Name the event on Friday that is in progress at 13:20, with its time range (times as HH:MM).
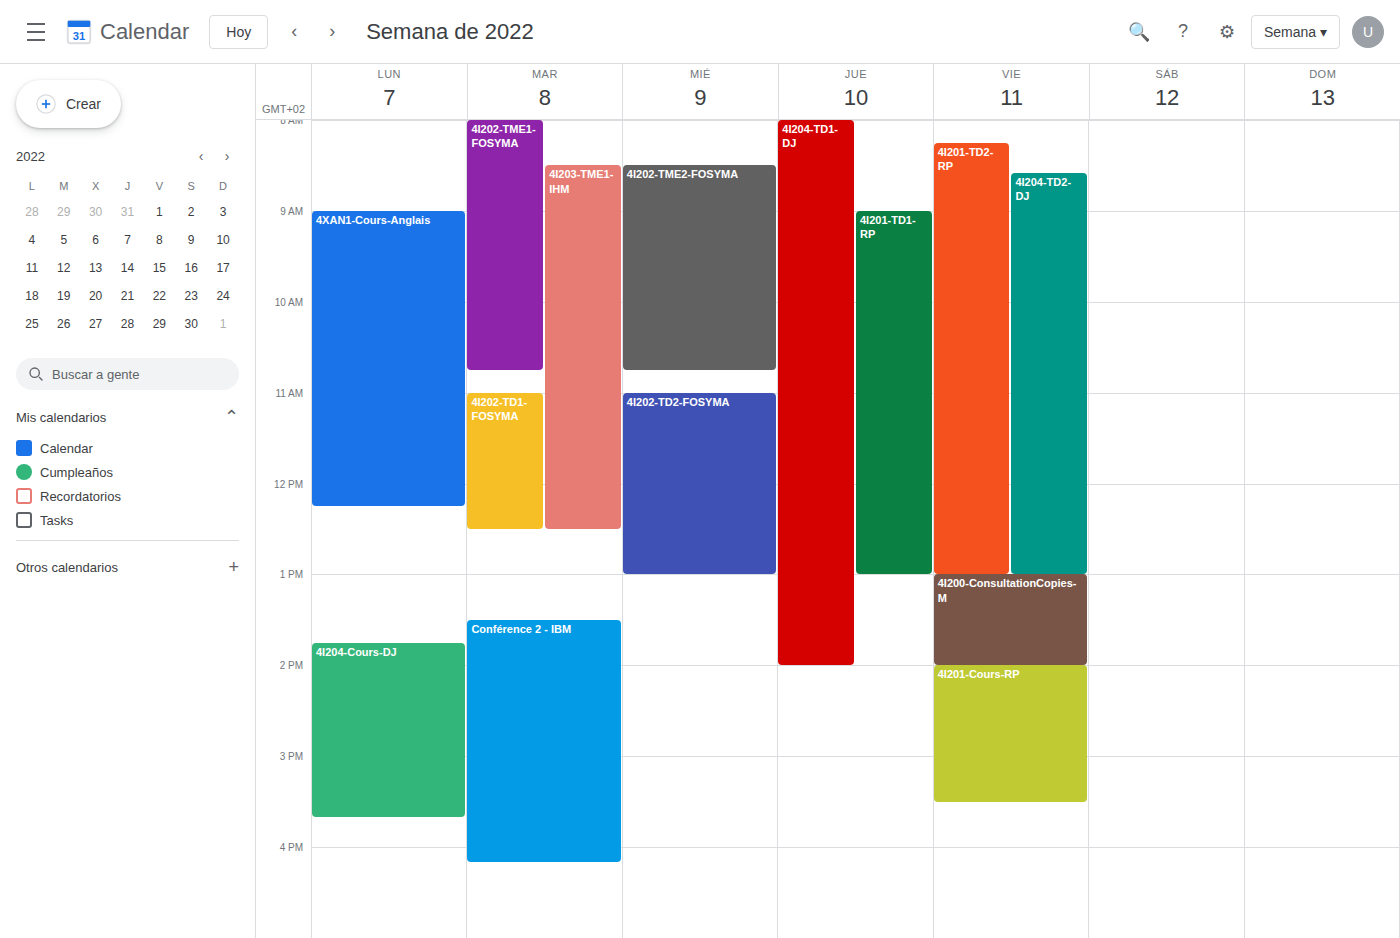
"4I200-ConsultationCopies-M", 13:00 to 14:00